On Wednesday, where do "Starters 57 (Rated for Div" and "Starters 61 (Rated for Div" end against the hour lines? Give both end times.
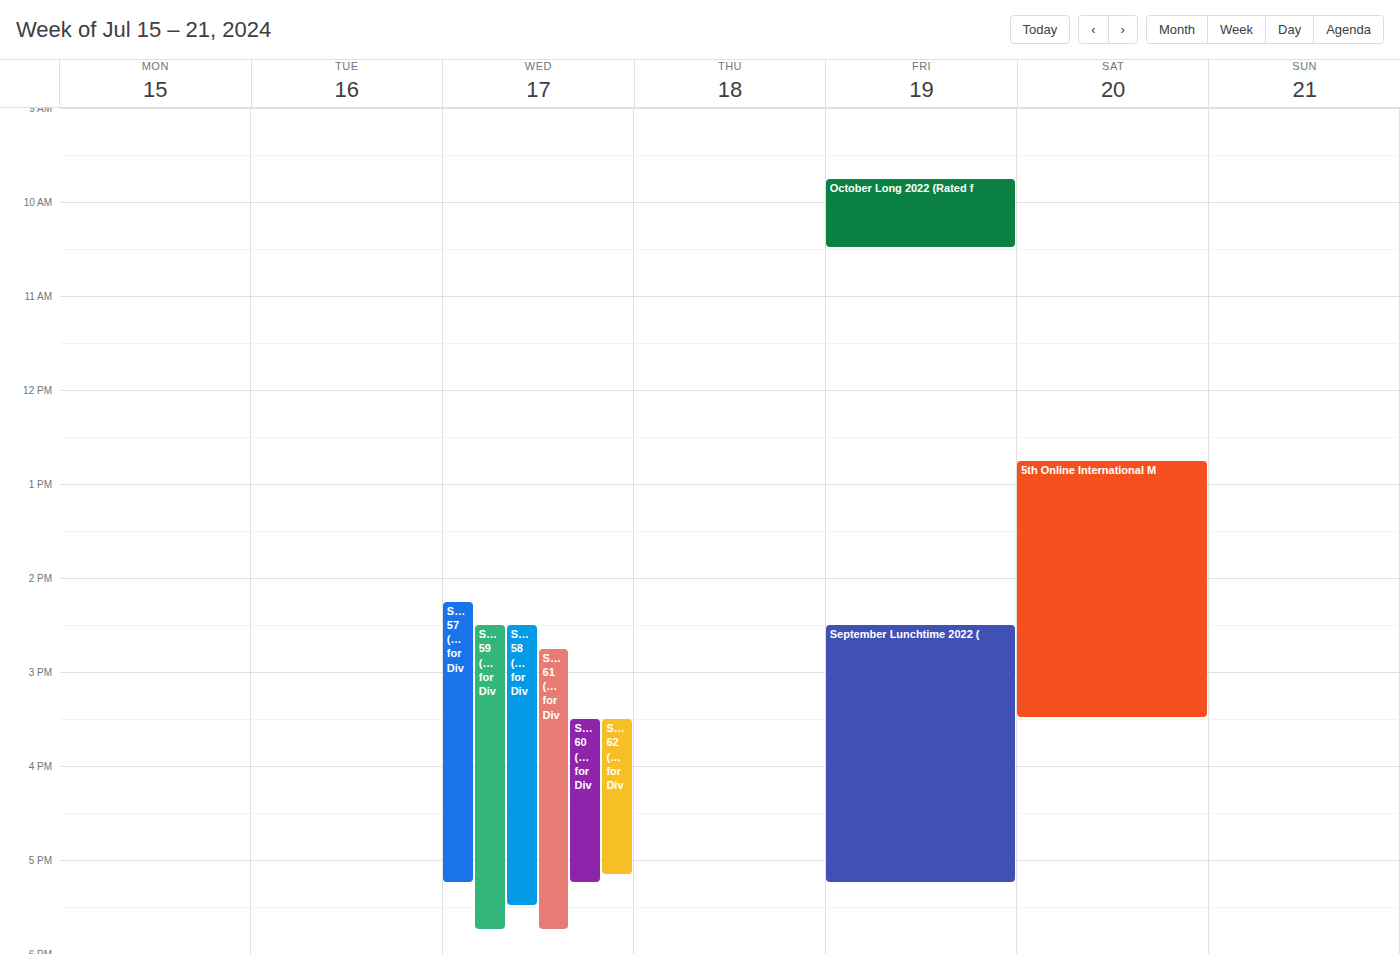
"Starters 57 (Rated for Div": 5:15 PM, neither: a quarter of the way from the 5 PM line to the 6 PM line. "Starters 61 (Rated for Div": 5:45 PM, neither: three quarters of the way from the 5 PM line to the 6 PM line.